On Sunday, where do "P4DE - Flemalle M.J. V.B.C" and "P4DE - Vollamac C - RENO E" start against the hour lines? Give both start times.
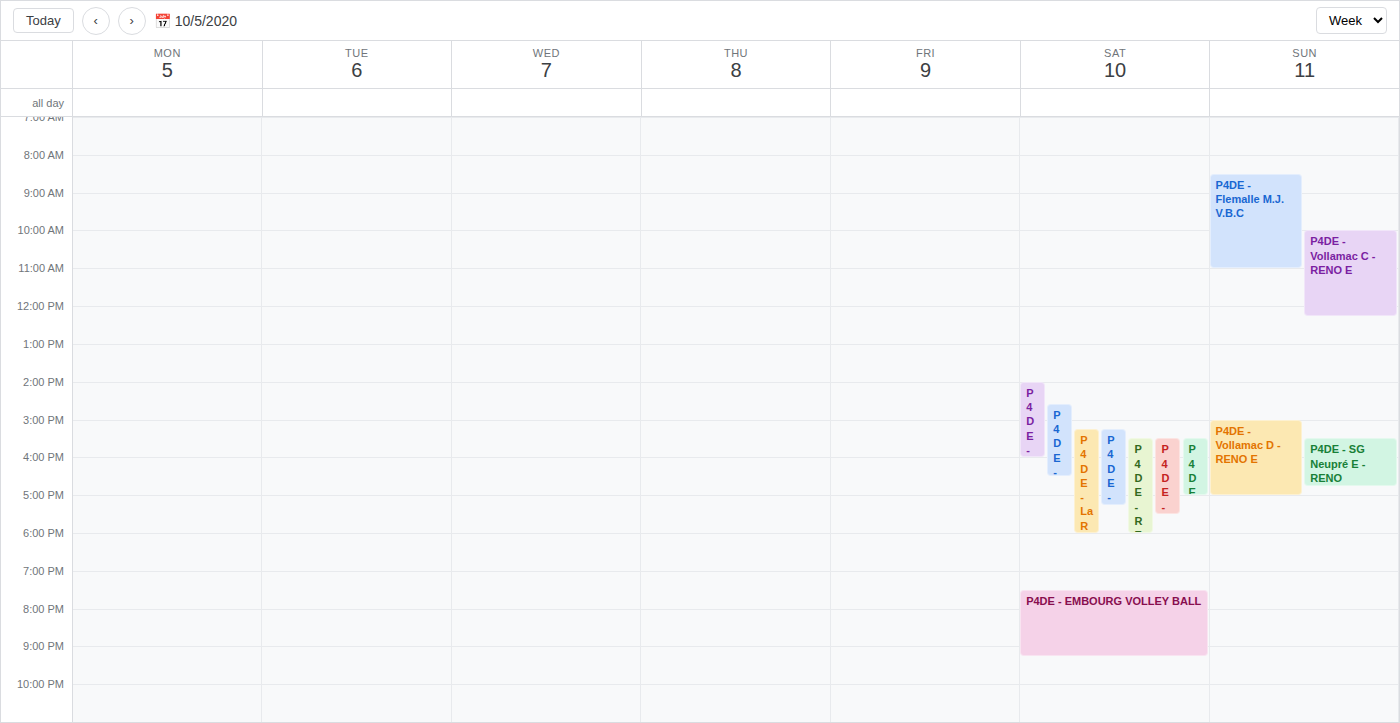
"P4DE - Flemalle M.J. V.B.C": 8:30 AM, halfway between the 8 AM and 9 AM lines. "P4DE - Vollamac C - RENO E": 10:00 AM, exactly on the 10 AM line.